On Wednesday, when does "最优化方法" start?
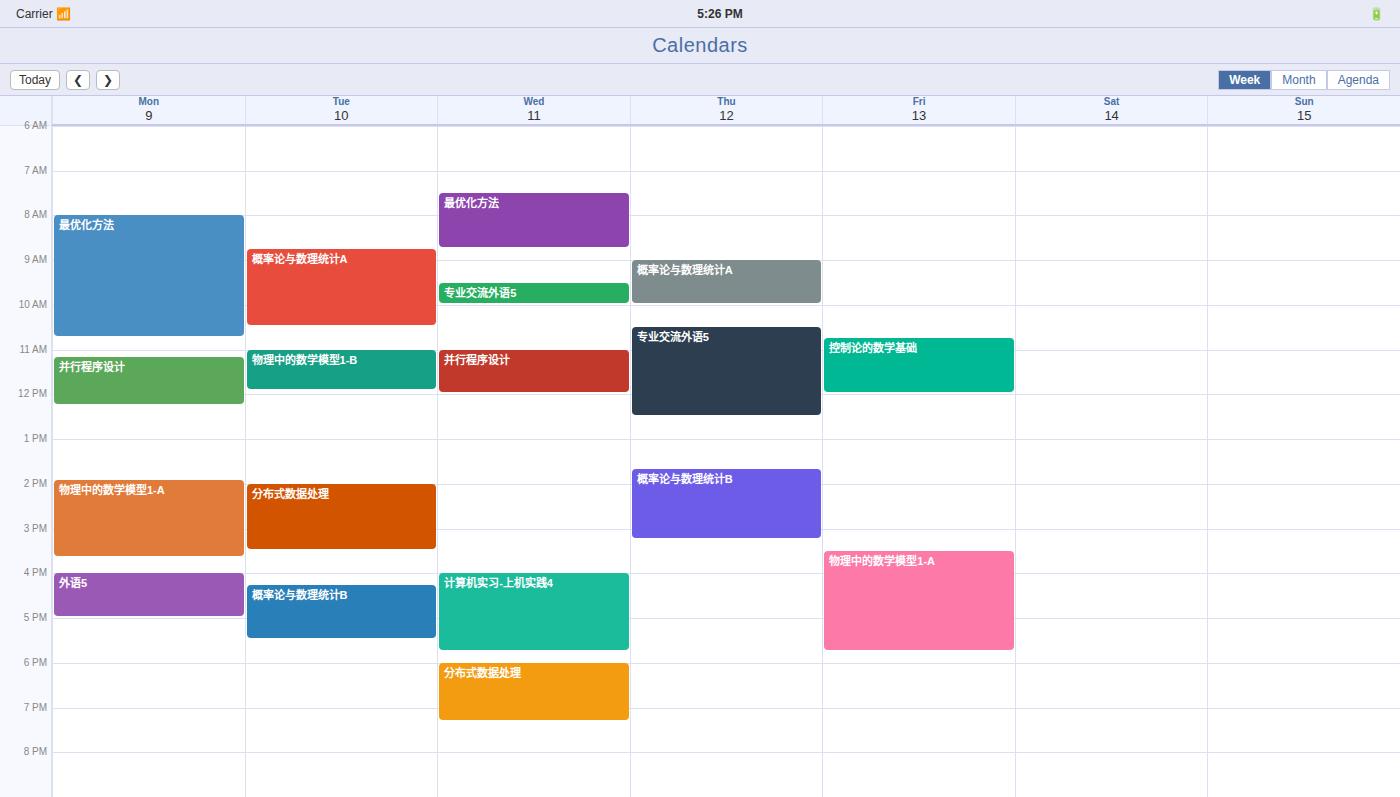
7:30 AM